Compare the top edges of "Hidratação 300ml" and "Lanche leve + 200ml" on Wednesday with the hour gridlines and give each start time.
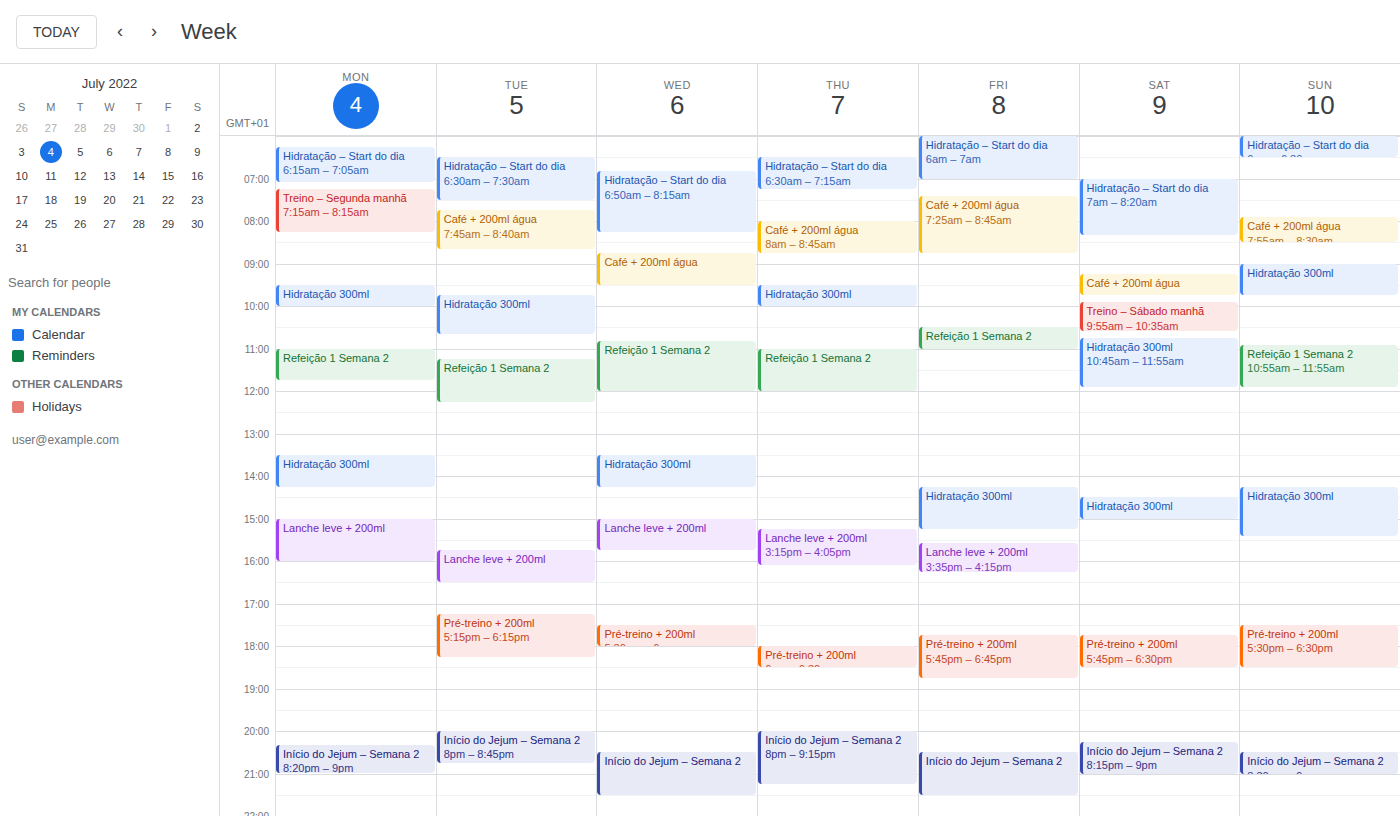
"Hidratação 300ml": 1:30 PM, halfway between the 1 PM and 2 PM lines. "Lanche leve + 200ml": 3:00 PM, exactly on the 3 PM line.